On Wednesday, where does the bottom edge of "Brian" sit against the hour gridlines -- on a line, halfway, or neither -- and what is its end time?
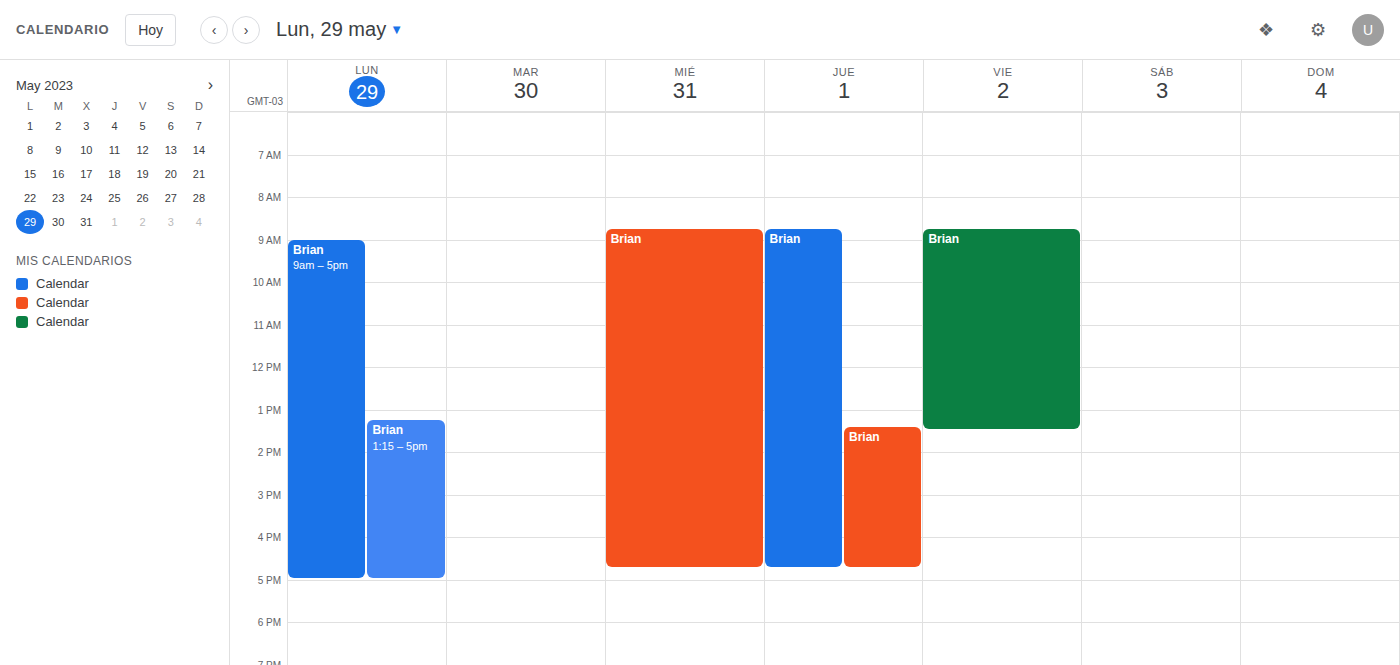
4:45 PM -- neither: three quarters of the way from the 4 PM line to the 5 PM line.